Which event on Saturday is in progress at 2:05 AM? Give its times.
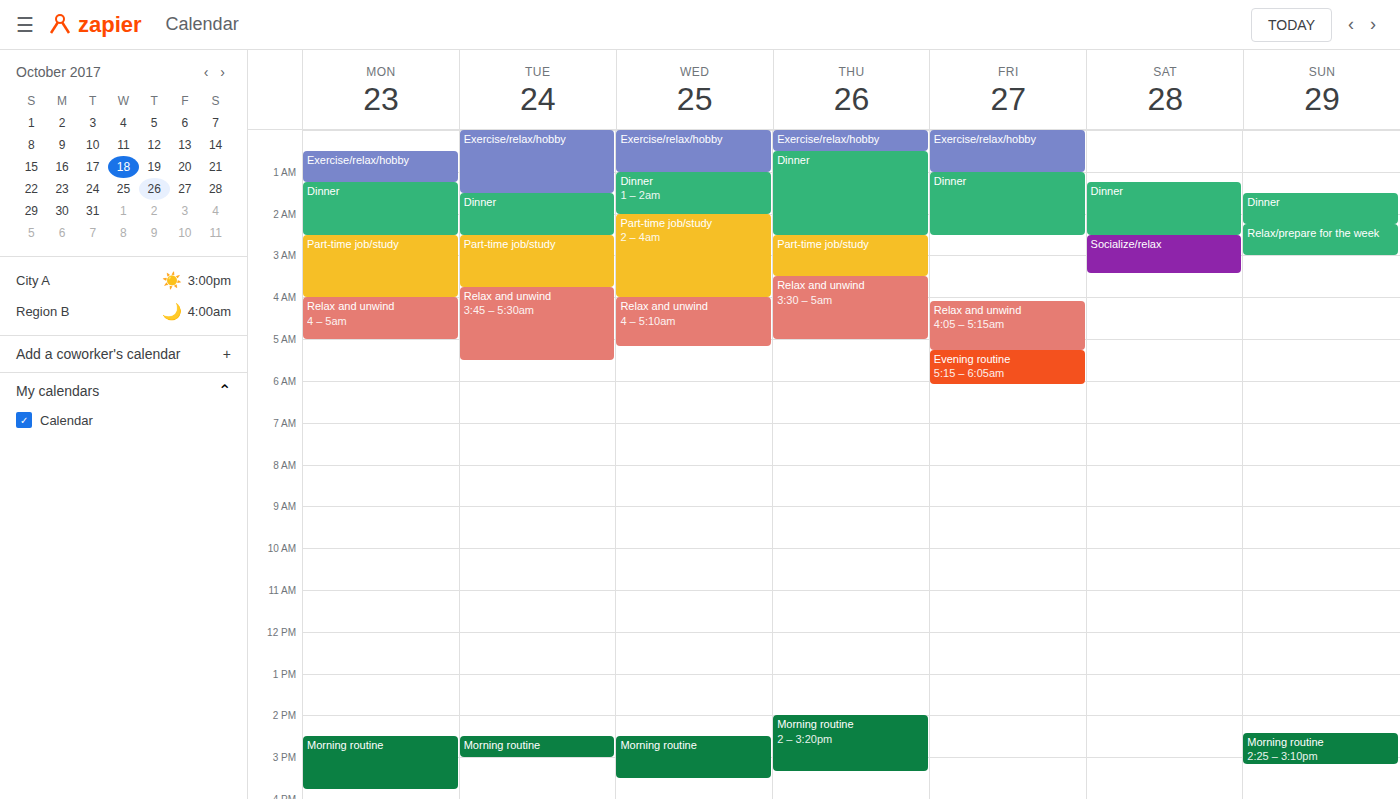
"Dinner", 1:15 AM to 2:30 AM